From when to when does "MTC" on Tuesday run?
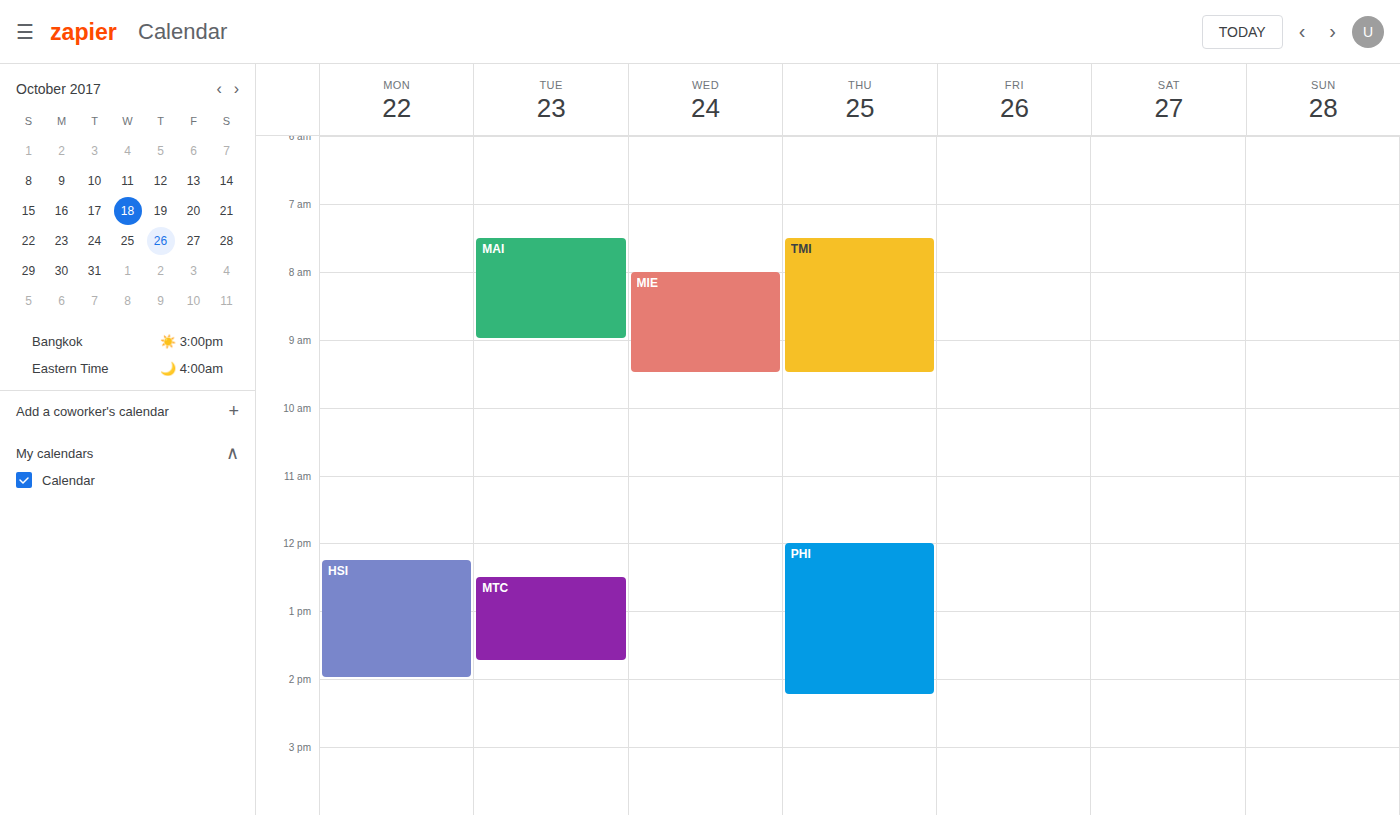
12:30 PM to 1:45 PM